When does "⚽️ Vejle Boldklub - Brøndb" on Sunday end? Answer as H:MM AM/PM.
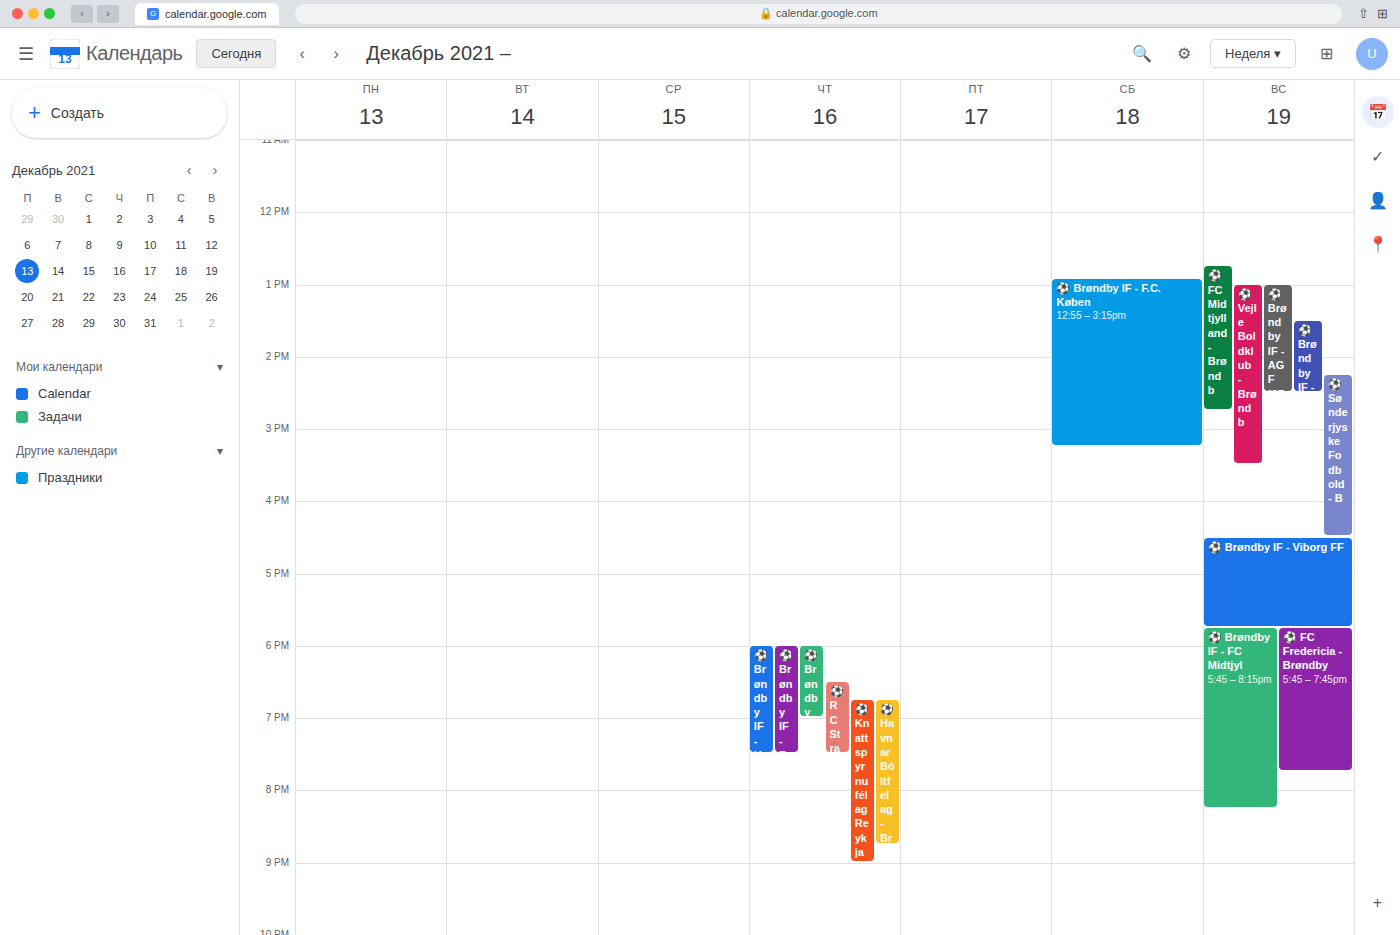
3:30 PM